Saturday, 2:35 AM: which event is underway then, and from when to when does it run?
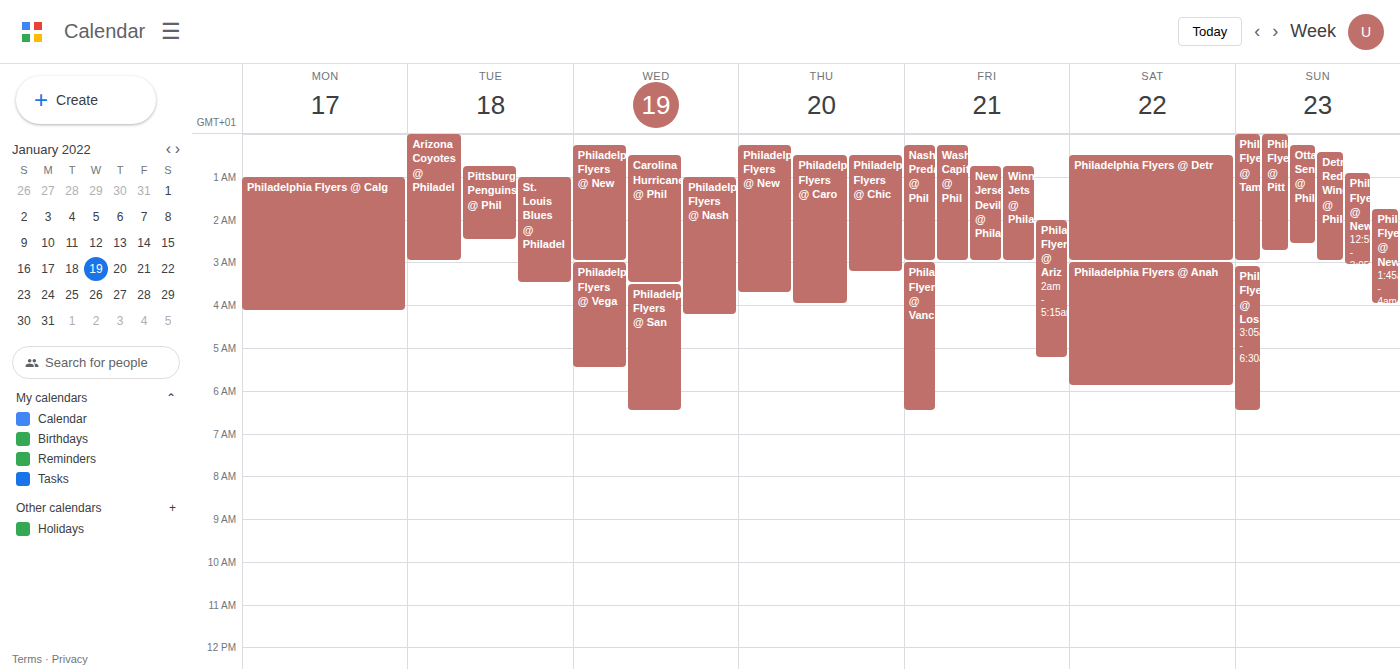
"Philadelphia Flyers @ Detr", 12:30 AM to 3:00 AM